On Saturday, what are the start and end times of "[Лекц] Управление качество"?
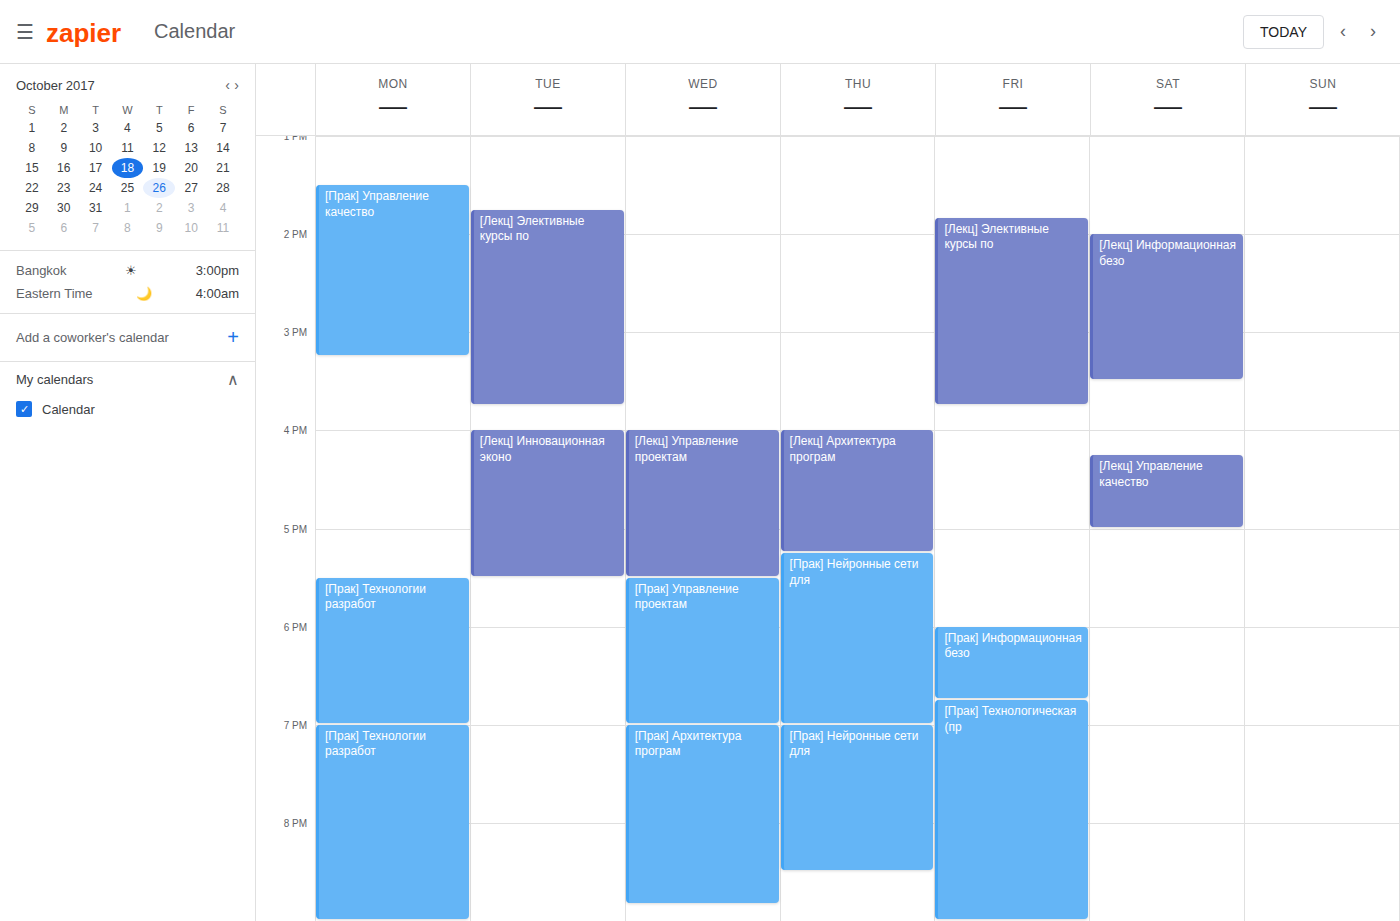
4:15 PM to 5:00 PM